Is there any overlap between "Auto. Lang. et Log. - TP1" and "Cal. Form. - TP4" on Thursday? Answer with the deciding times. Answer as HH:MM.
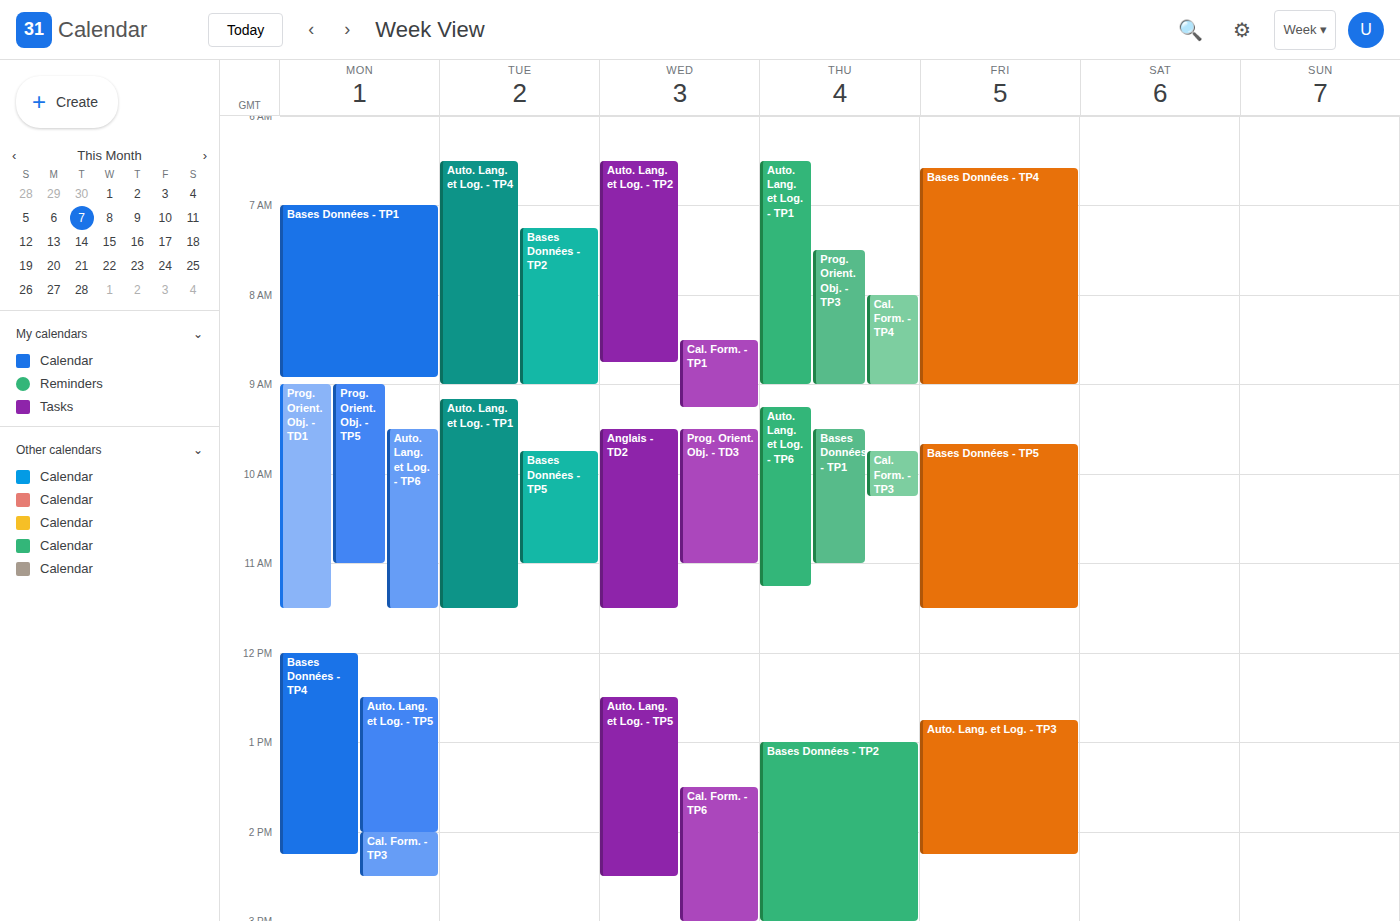
"Cal. Form. - TP4" starts at 08:00, before "Auto. Lang. et Log. - TP1" ends at 09:00 -- they overlap.